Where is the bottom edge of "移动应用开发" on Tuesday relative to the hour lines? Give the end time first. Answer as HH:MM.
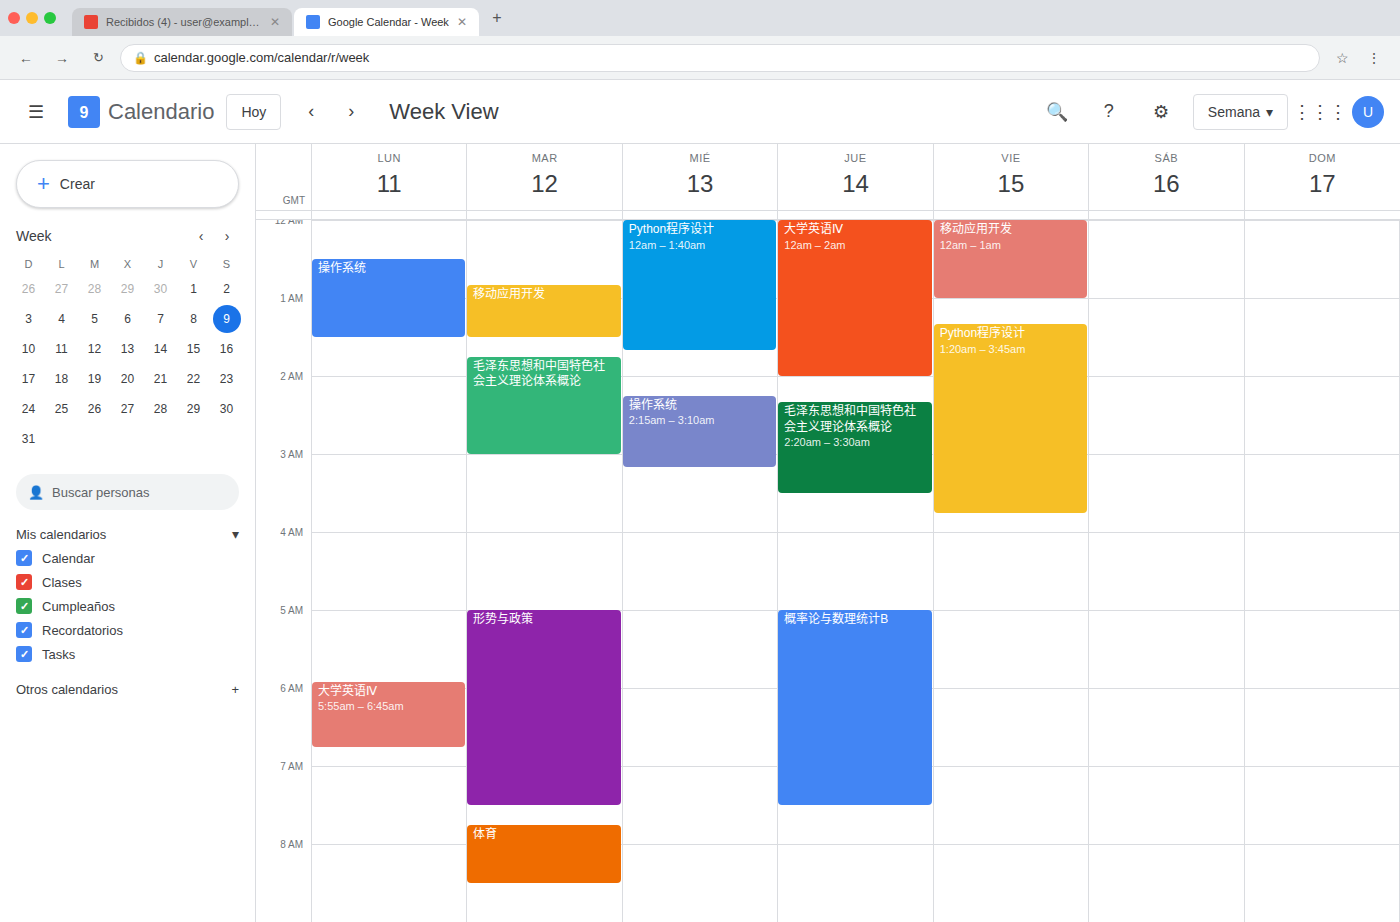
01:30 -- halfway between the 01:00 and 02:00 lines.